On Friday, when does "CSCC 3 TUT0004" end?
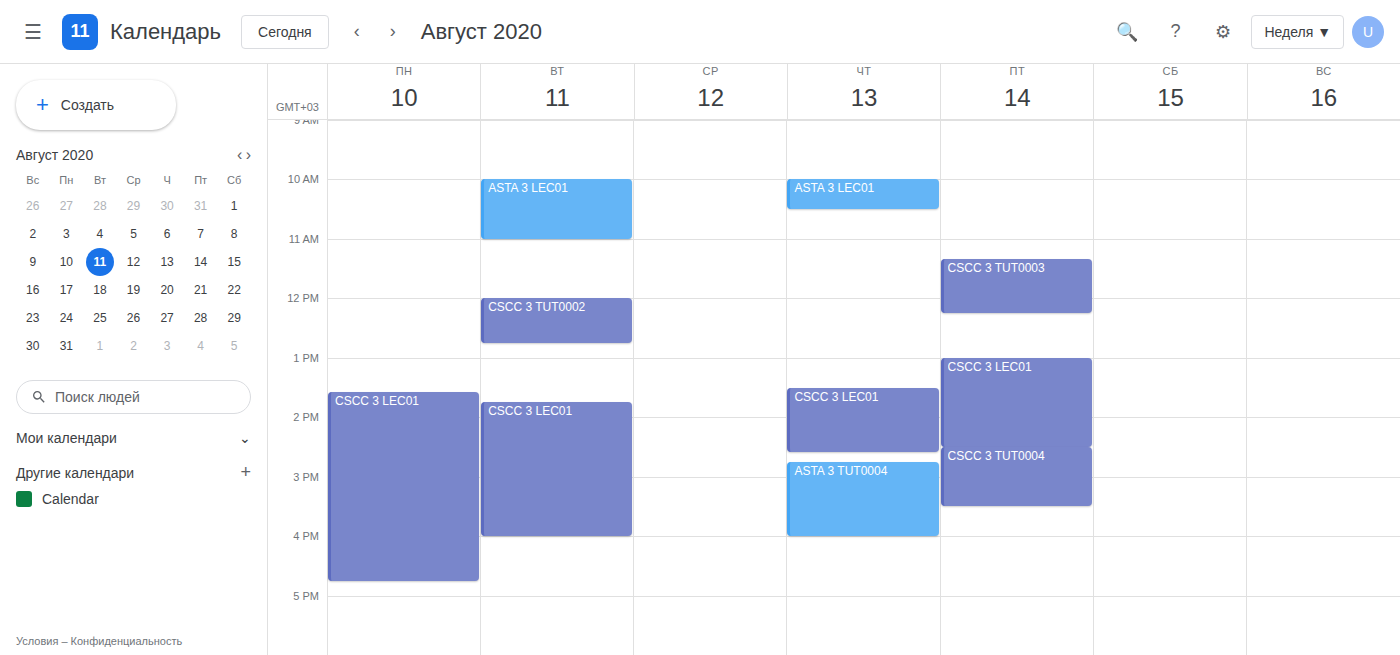
3:30 PM